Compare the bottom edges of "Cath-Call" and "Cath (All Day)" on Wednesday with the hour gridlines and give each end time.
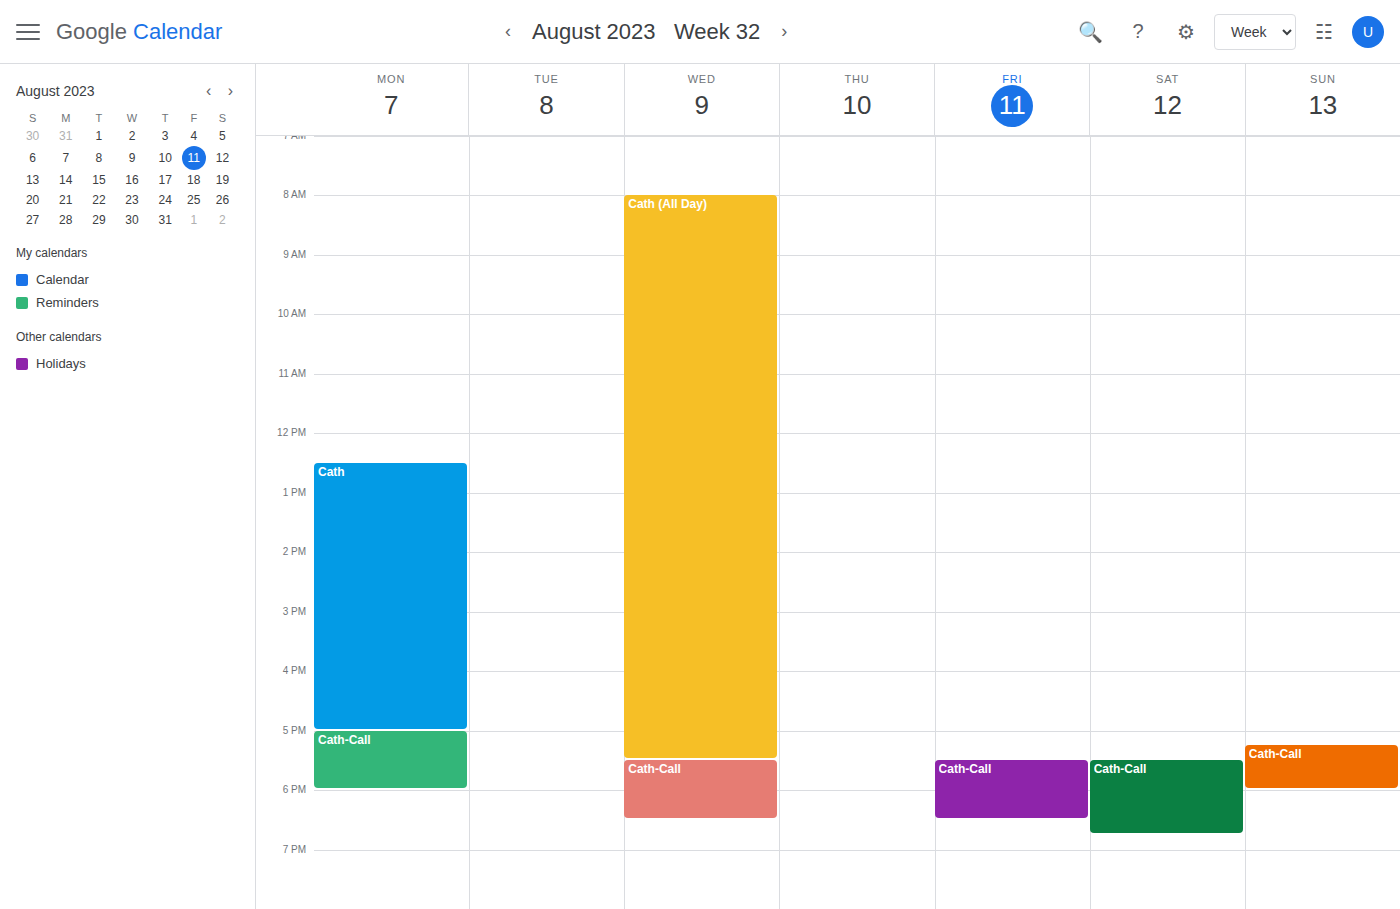
"Cath-Call": 6:30 PM, halfway between the 6 PM and 7 PM lines. "Cath (All Day)": 5:30 PM, halfway between the 5 PM and 6 PM lines.